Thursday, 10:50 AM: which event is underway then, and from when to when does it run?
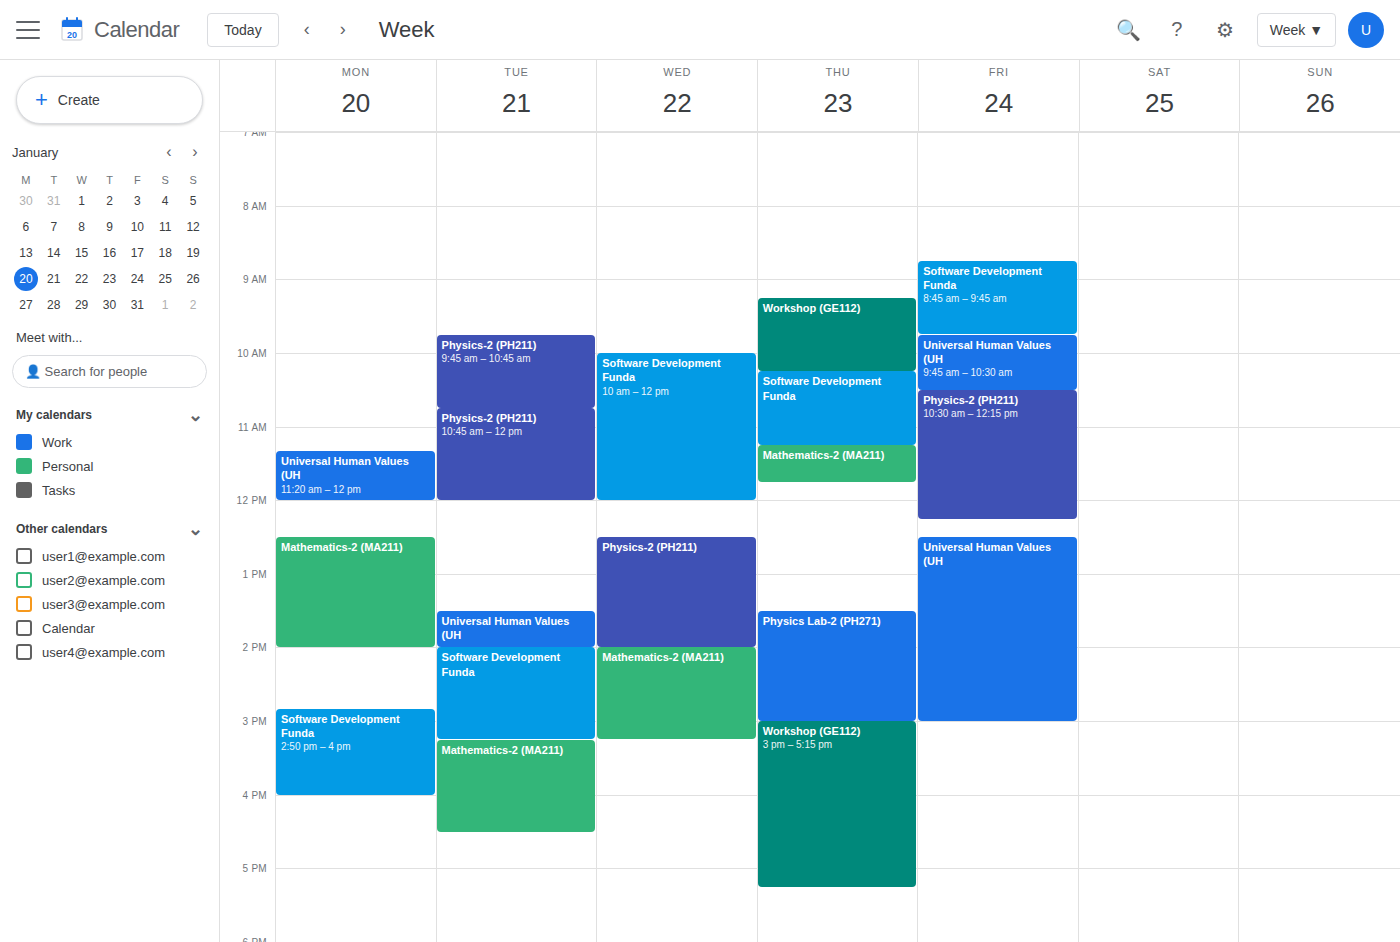
"Software Development Funda", 10:15 AM to 11:15 AM